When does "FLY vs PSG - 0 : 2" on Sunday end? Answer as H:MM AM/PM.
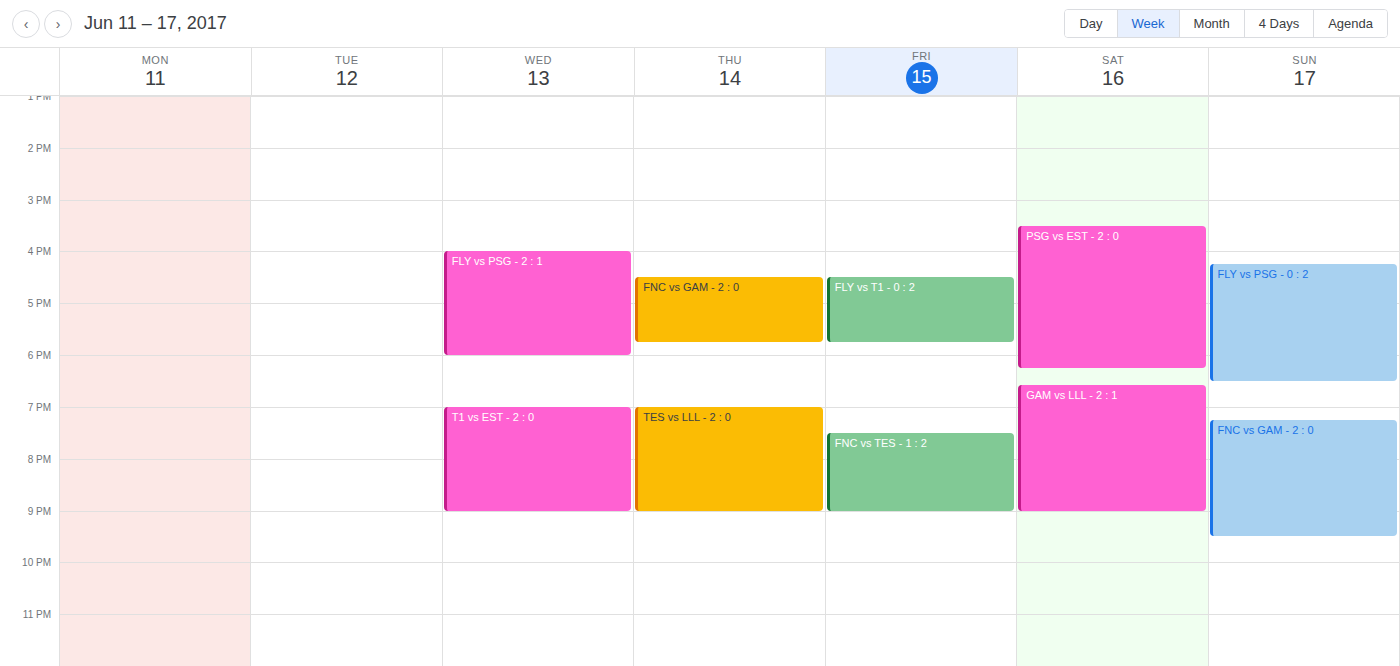
6:30 PM